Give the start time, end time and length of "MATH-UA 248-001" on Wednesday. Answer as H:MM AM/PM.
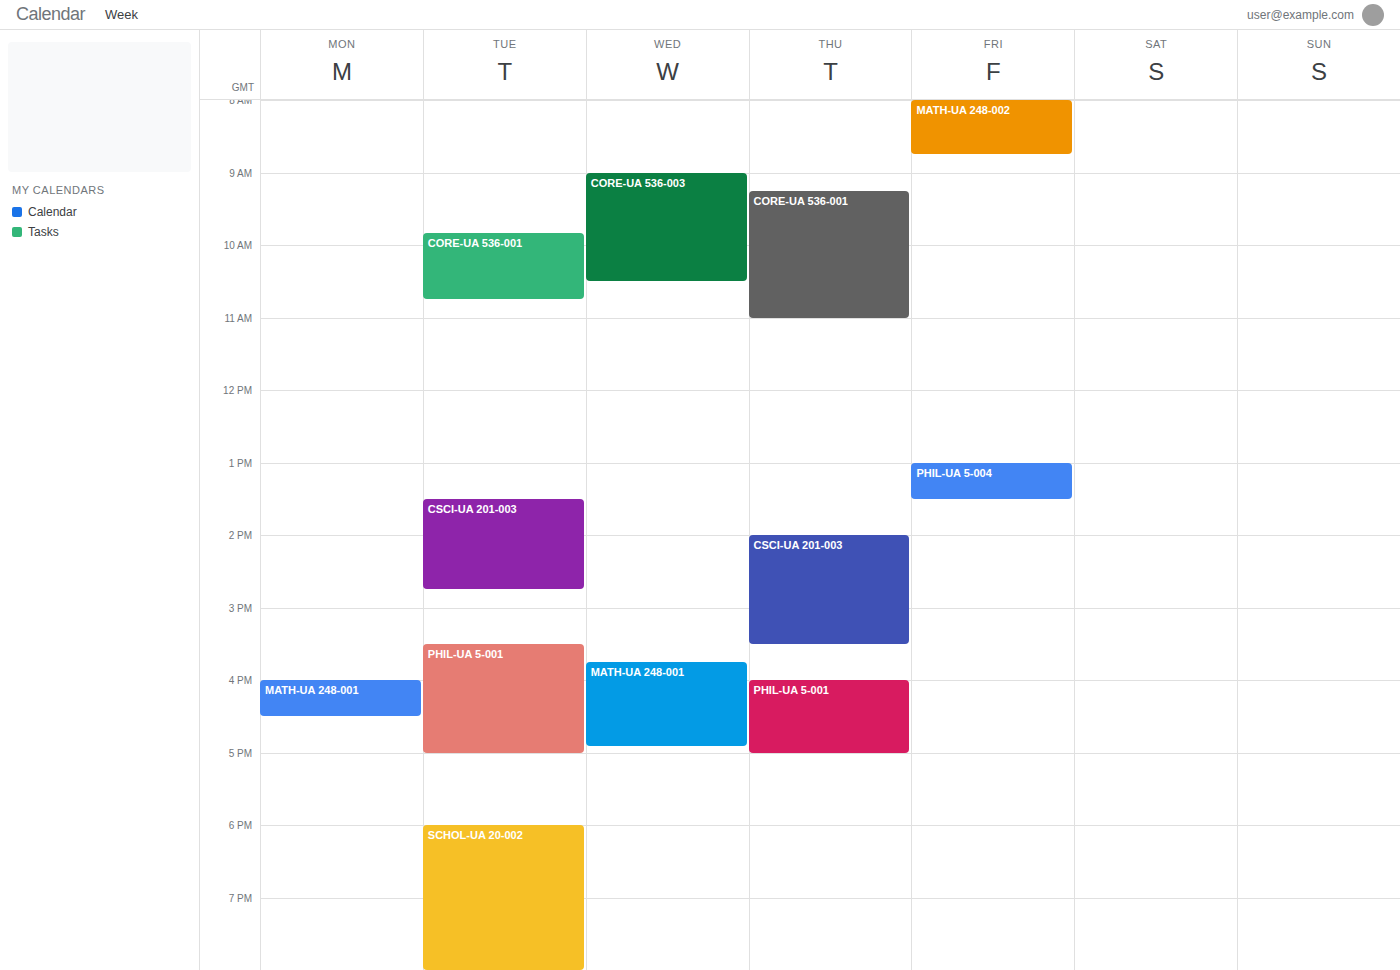
3:45 PM to 4:55 PM, 1 hour 10 minutes